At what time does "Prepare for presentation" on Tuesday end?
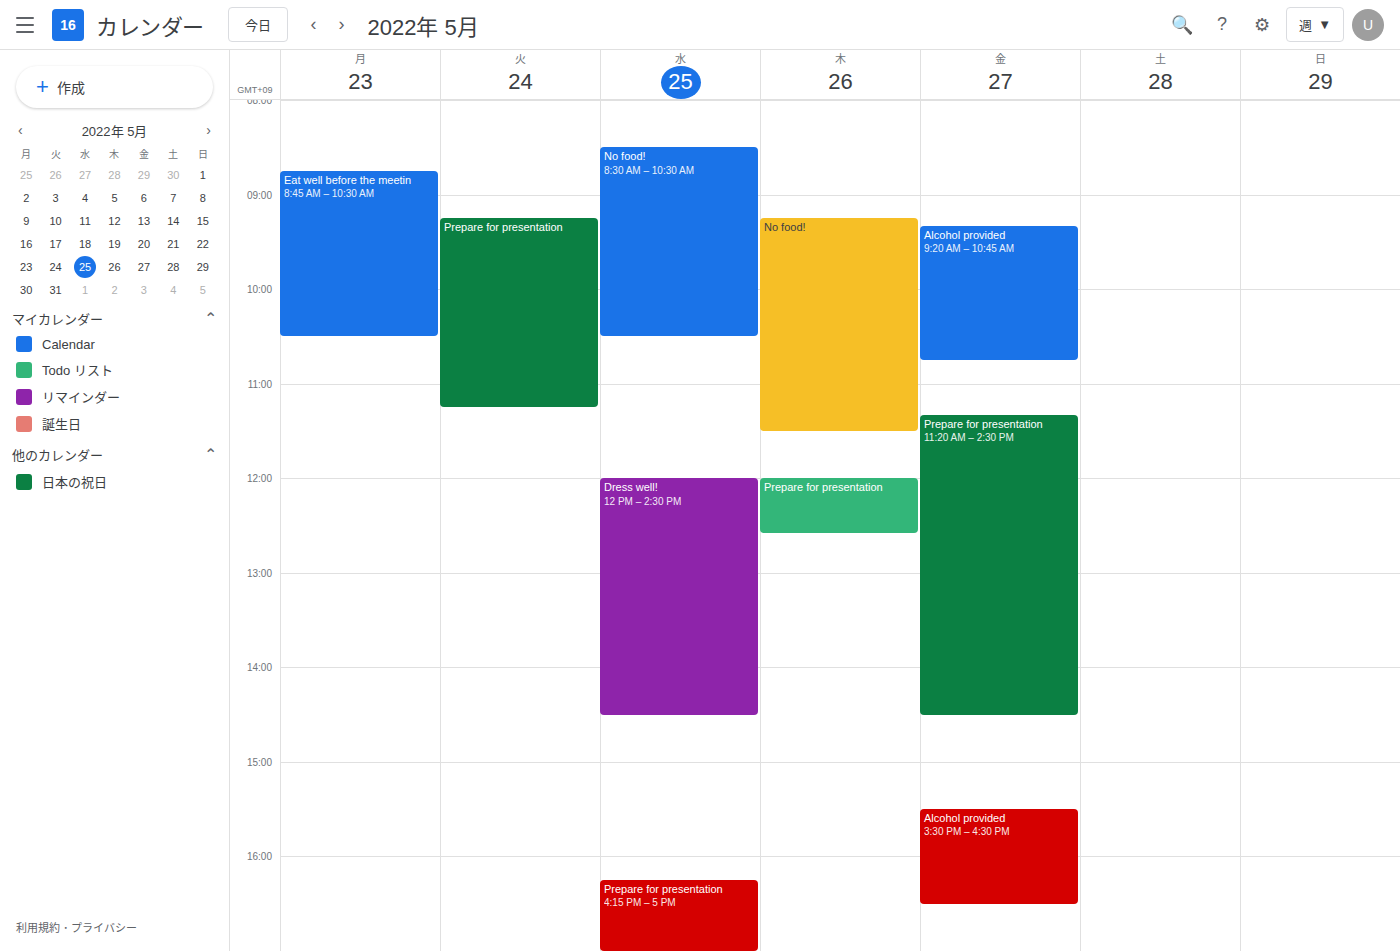
11:15 AM